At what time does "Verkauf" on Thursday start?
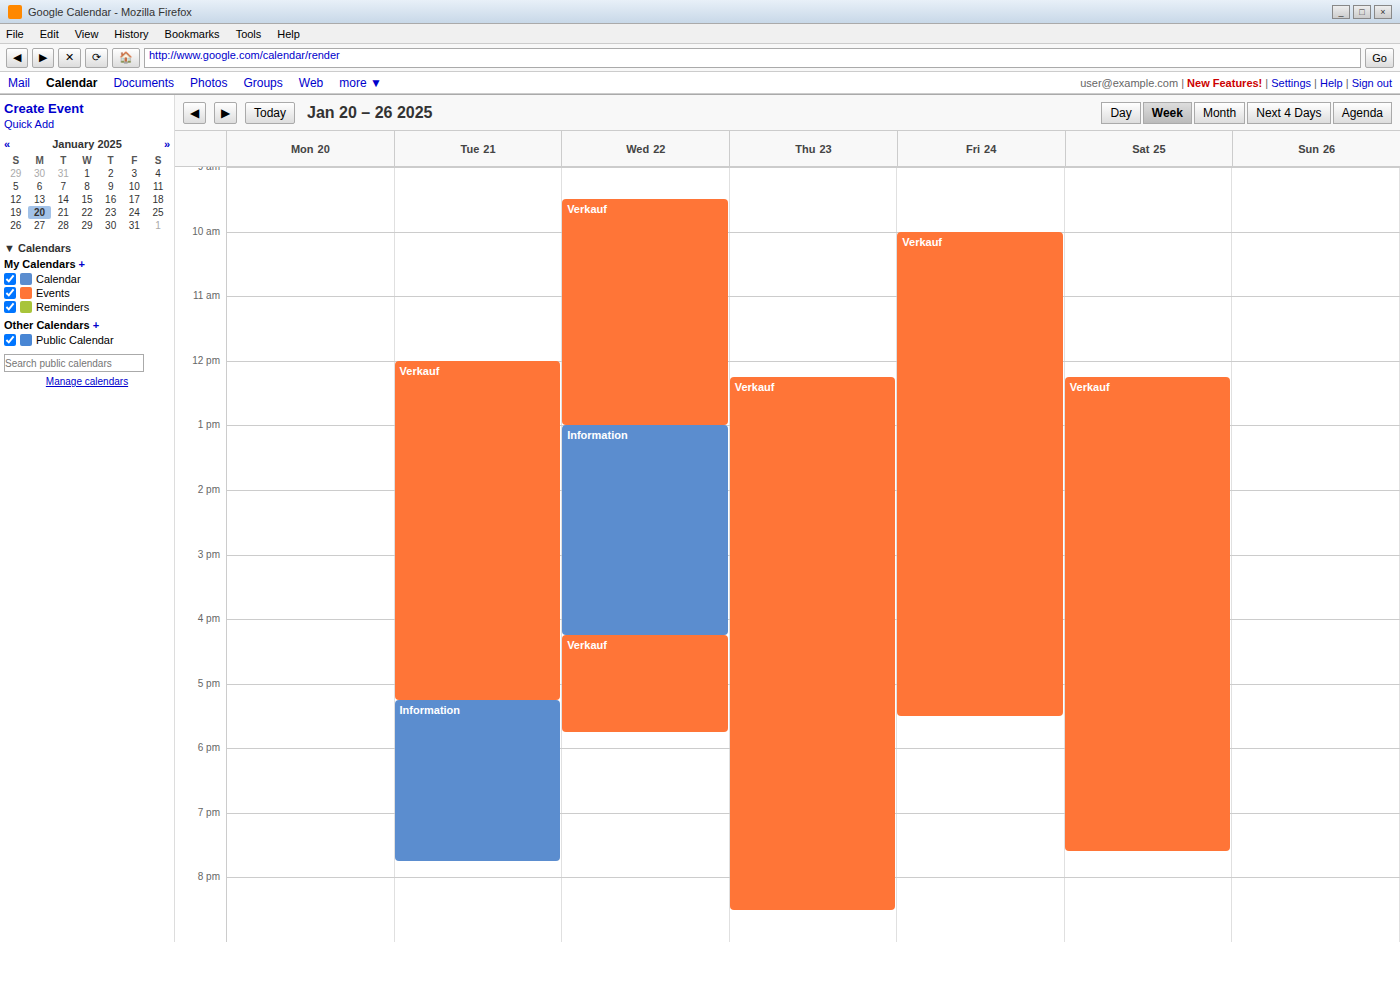
12:15 PM